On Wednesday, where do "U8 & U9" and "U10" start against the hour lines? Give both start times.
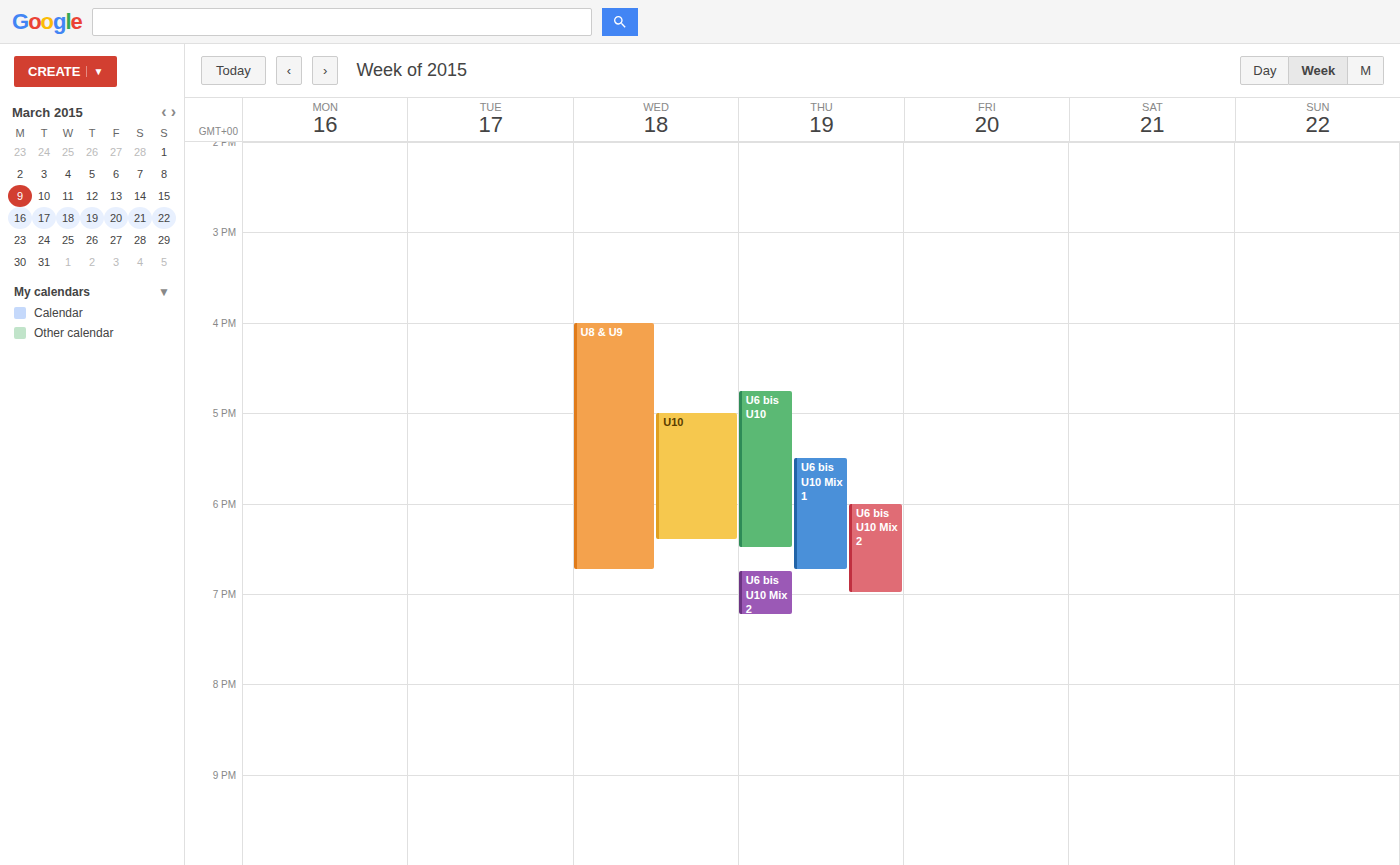
"U8 & U9": 16:00, exactly on the 16:00 line. "U10": 17:00, exactly on the 17:00 line.